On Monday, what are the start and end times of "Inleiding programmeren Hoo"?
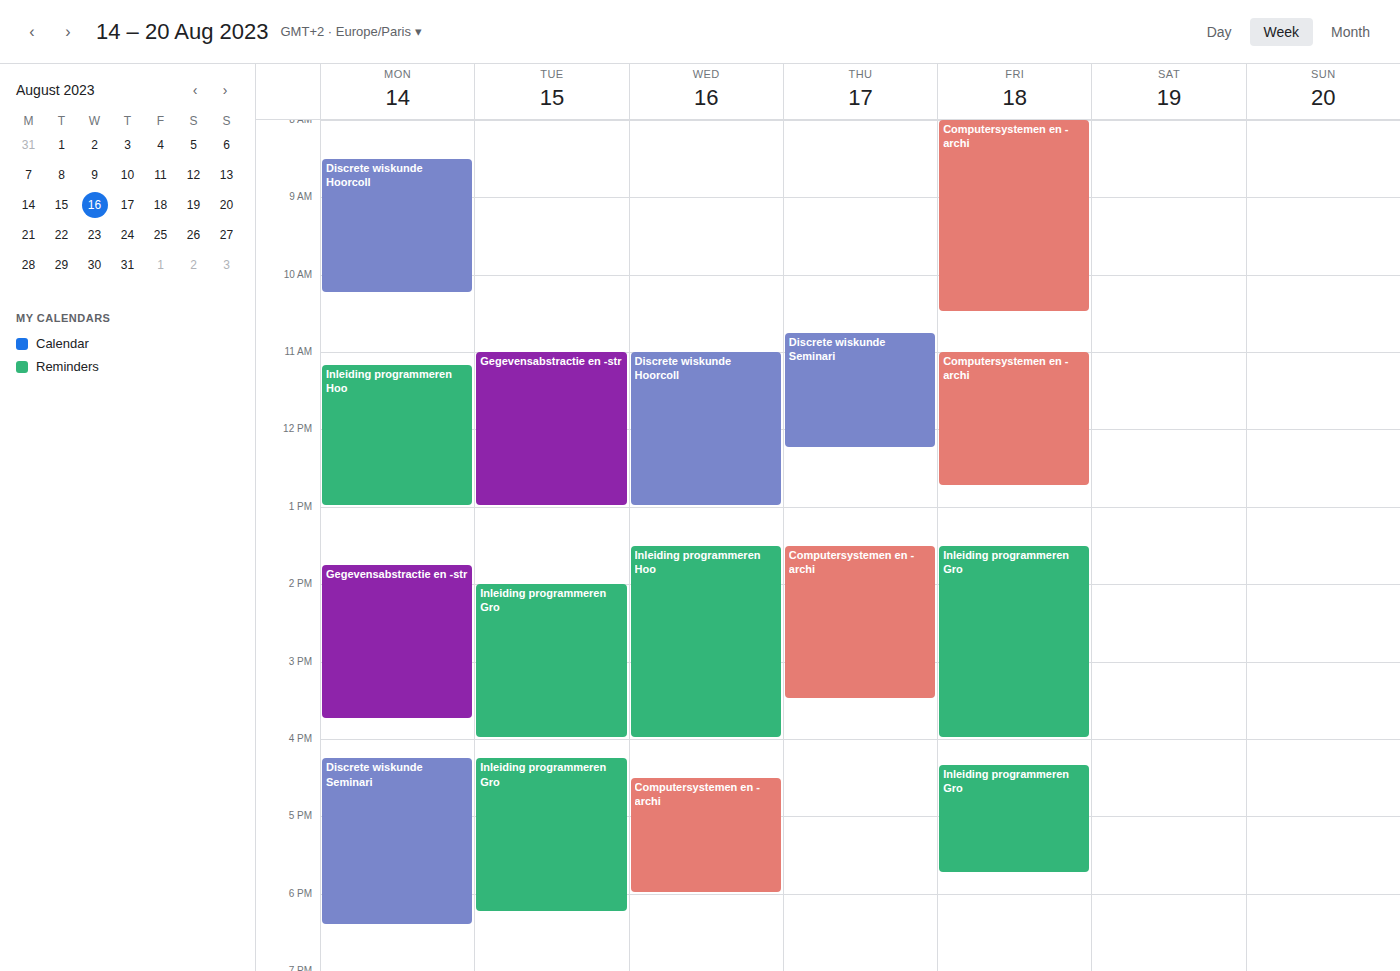
11:10 to 13:00